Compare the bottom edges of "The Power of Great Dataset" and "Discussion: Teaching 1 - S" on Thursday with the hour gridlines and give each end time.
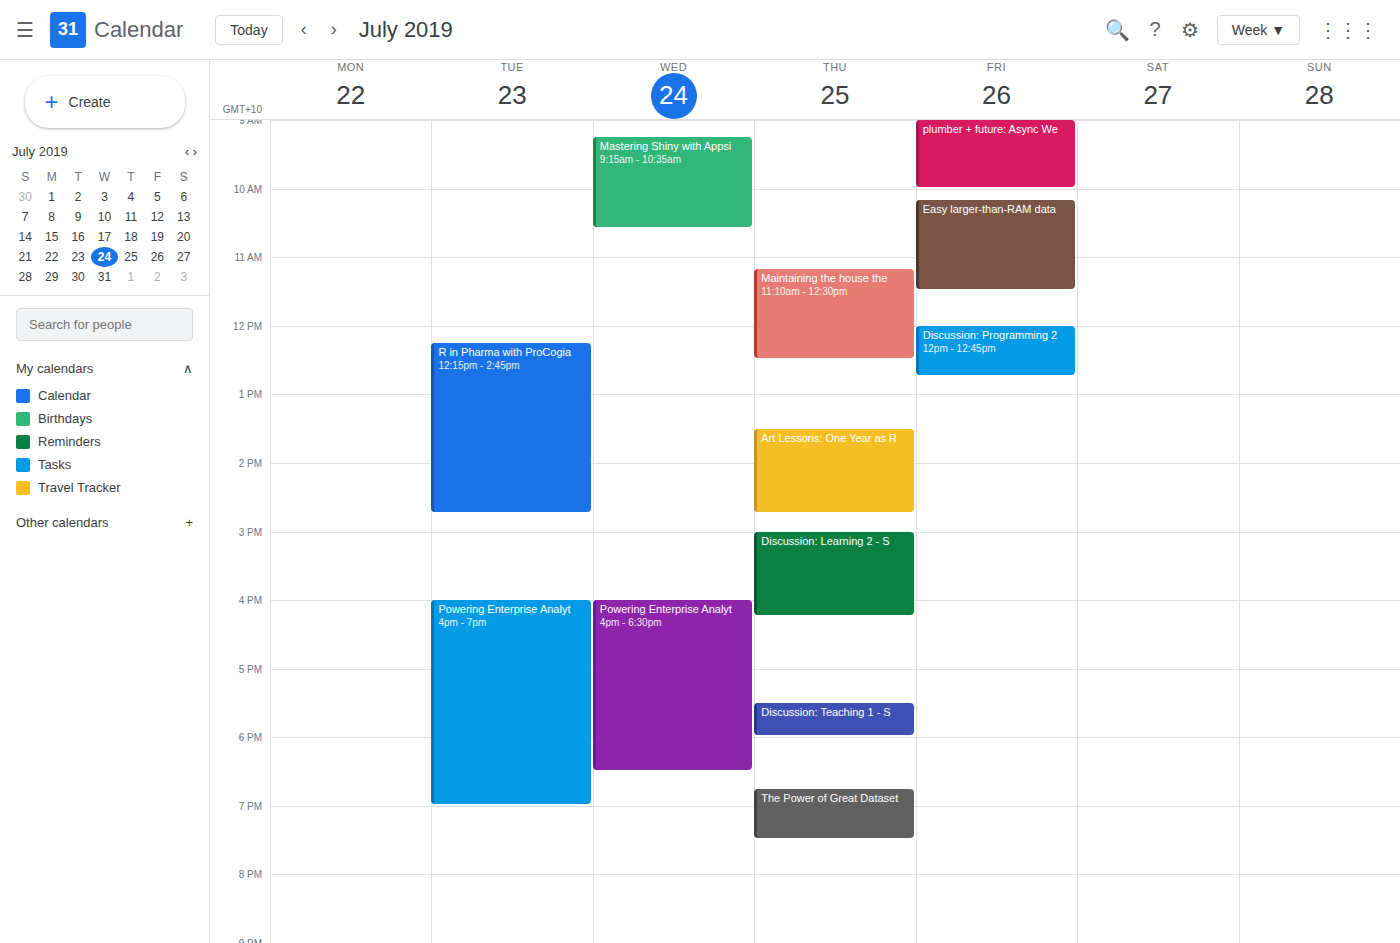
"The Power of Great Dataset": 7:30 PM, halfway between the 7 PM and 8 PM lines. "Discussion: Teaching 1 - S": 6:00 PM, exactly on the 6 PM line.